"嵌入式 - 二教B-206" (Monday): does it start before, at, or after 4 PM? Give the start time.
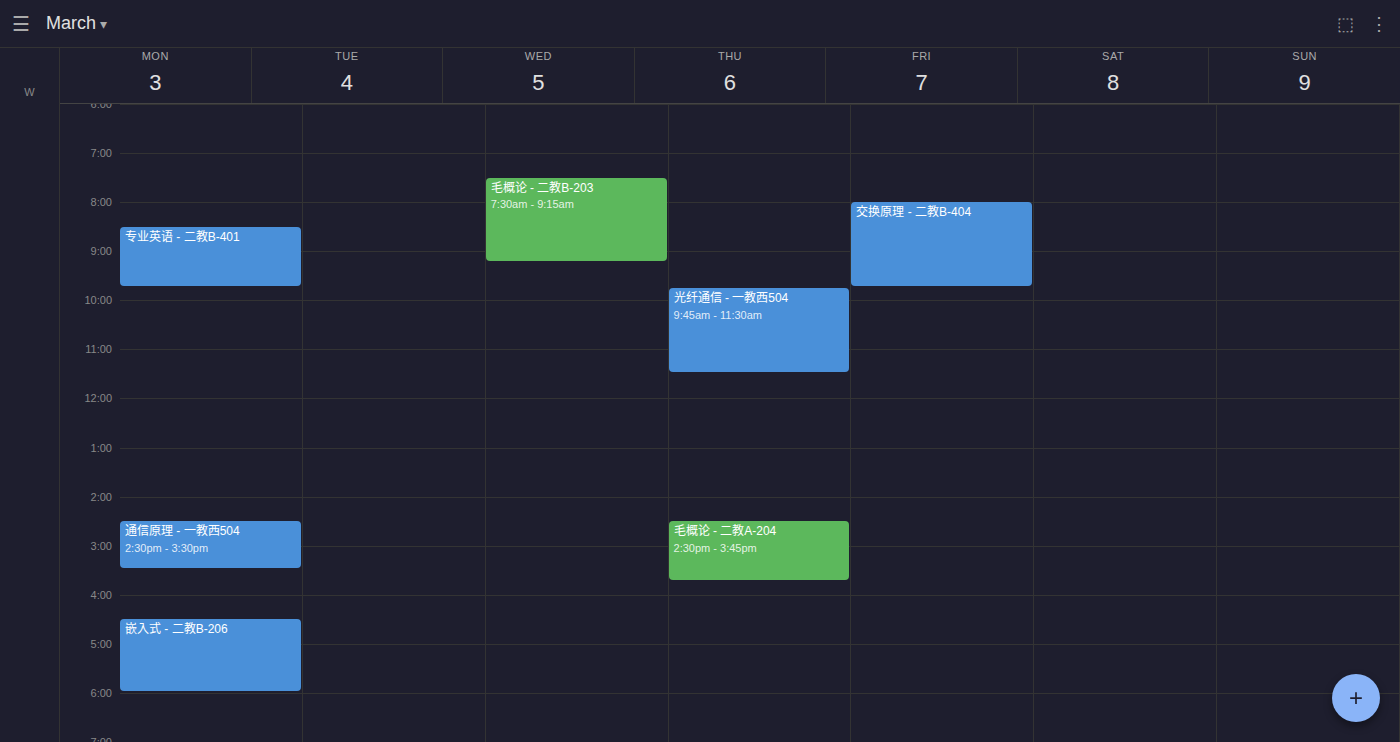
4:30 PM -- after 4 PM, 30 minutes below the 4 PM line.